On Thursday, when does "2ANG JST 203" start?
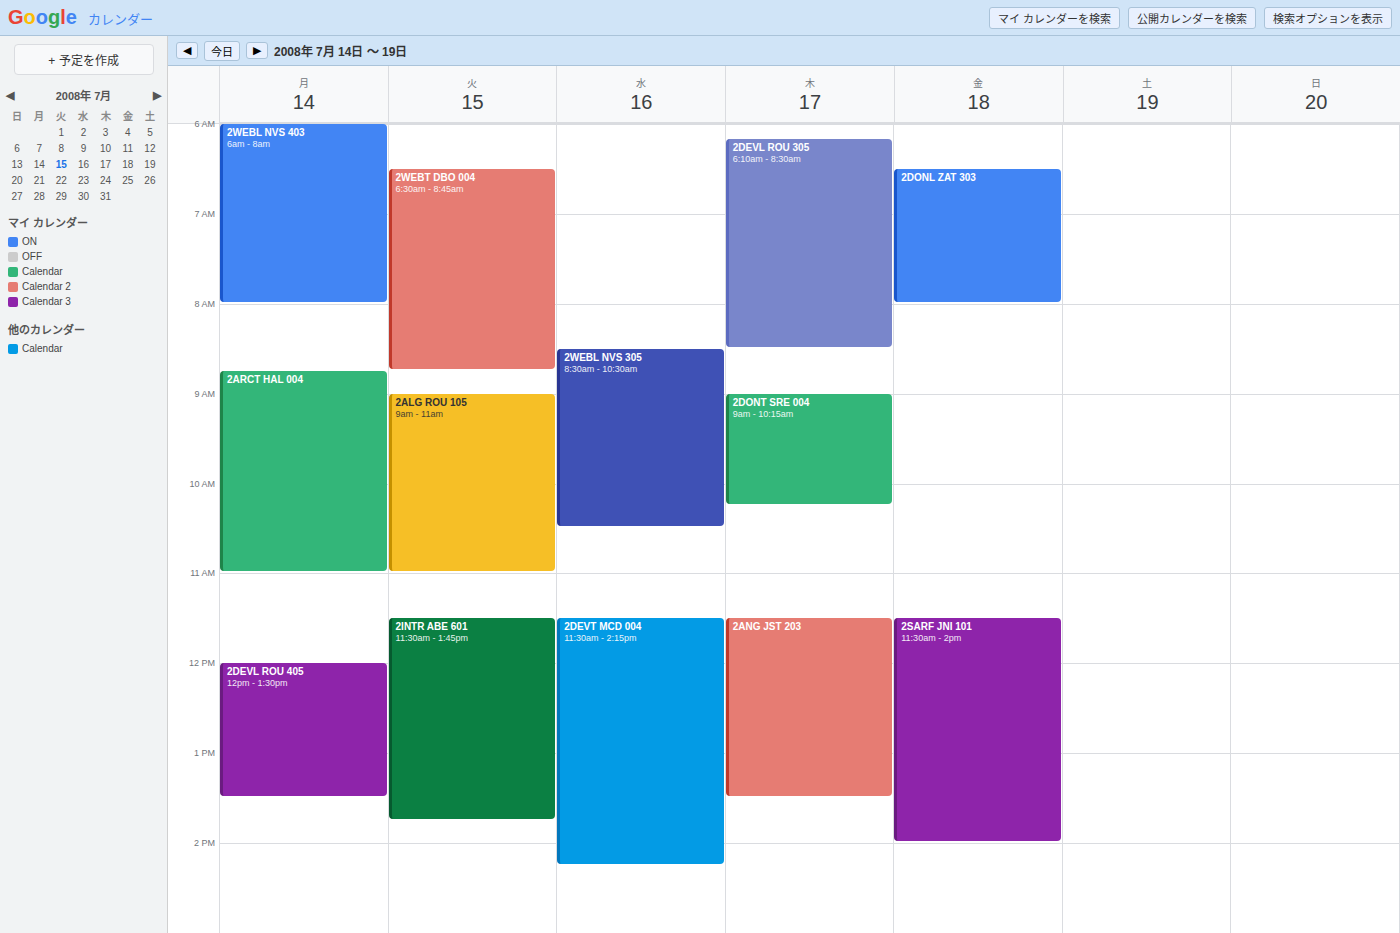
11:30 AM